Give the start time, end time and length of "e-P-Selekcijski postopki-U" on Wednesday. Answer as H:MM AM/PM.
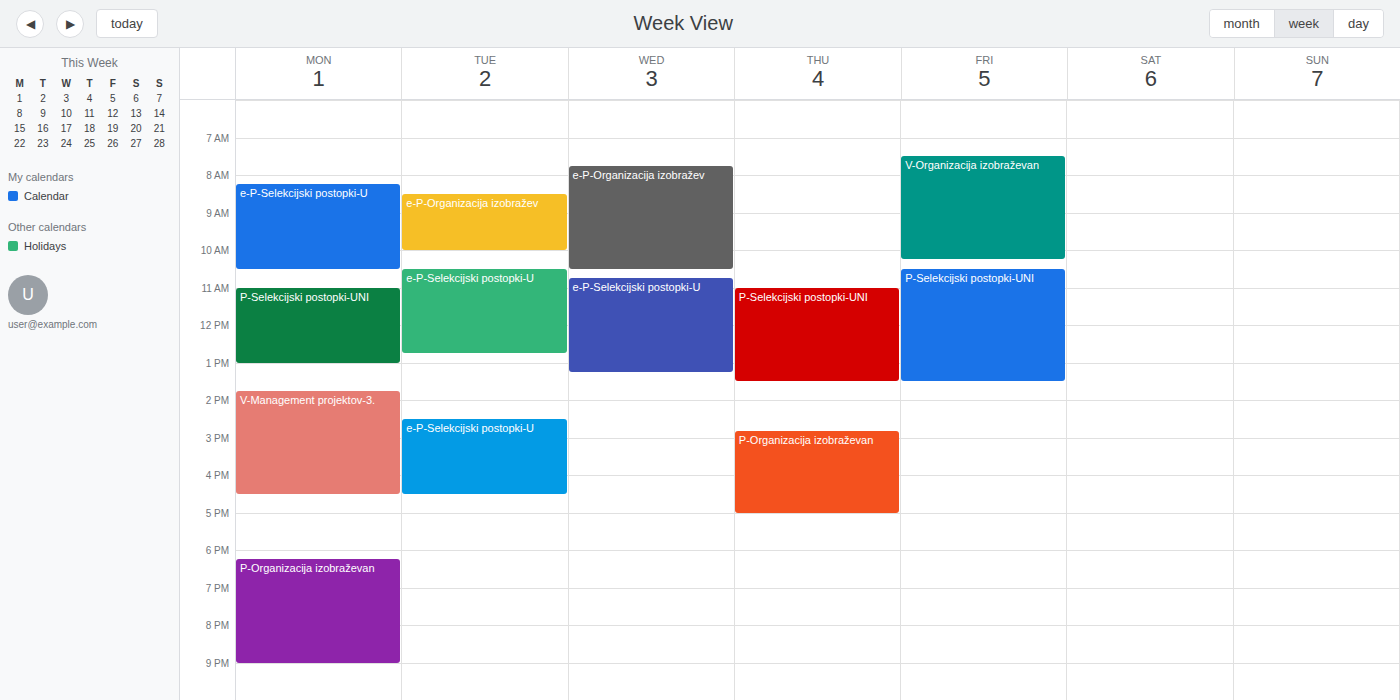
10:45 AM to 1:15 PM, 2 hours 30 minutes